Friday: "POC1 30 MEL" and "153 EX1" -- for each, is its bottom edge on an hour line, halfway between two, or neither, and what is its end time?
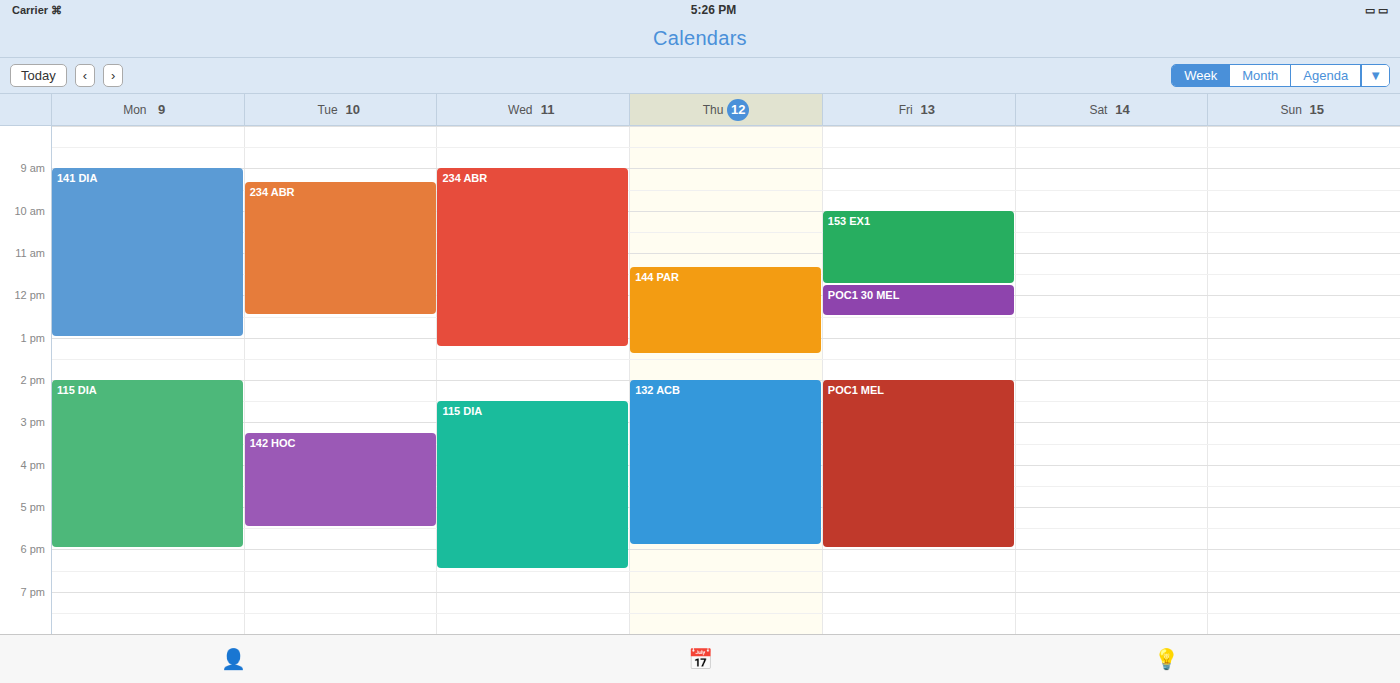
"POC1 30 MEL": 12:30 PM, halfway between the 12 PM and 1 PM lines. "153 EX1": 11:45 AM, neither: three quarters of the way from the 11 AM line to the 12 PM line.